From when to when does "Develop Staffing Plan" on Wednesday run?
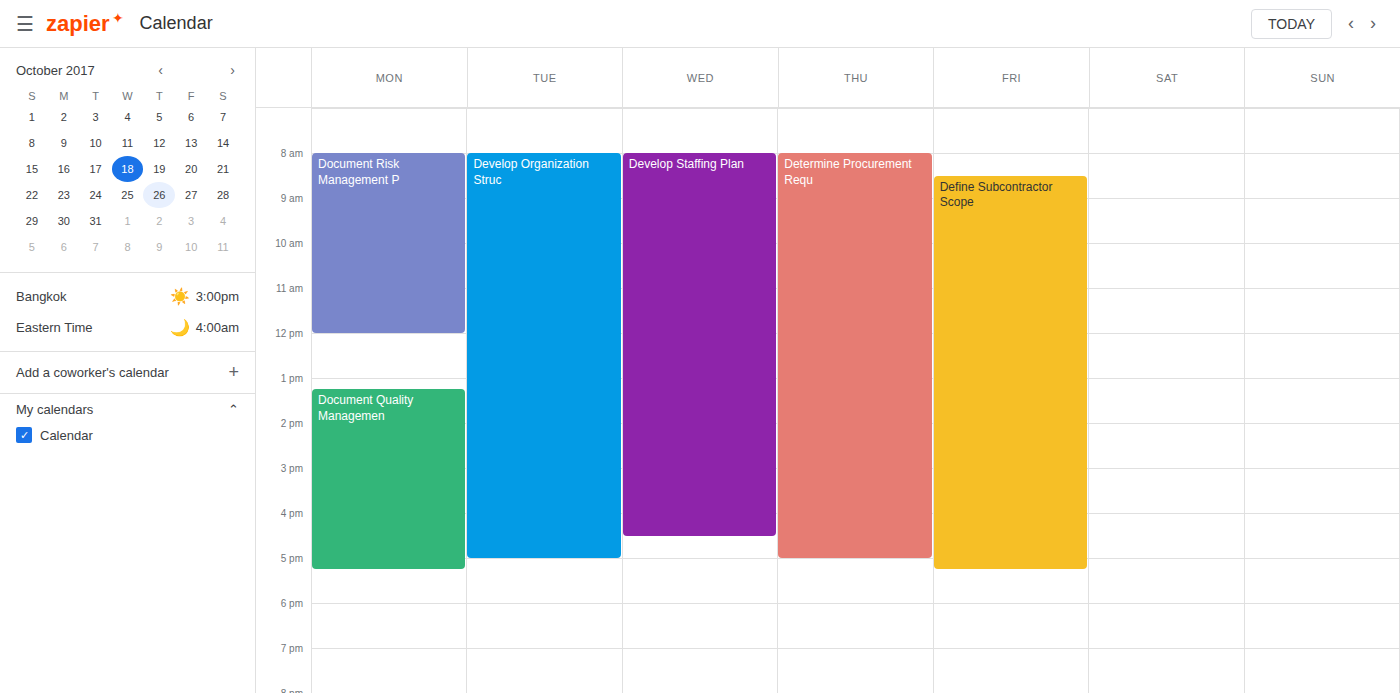
8:00 AM to 4:30 PM